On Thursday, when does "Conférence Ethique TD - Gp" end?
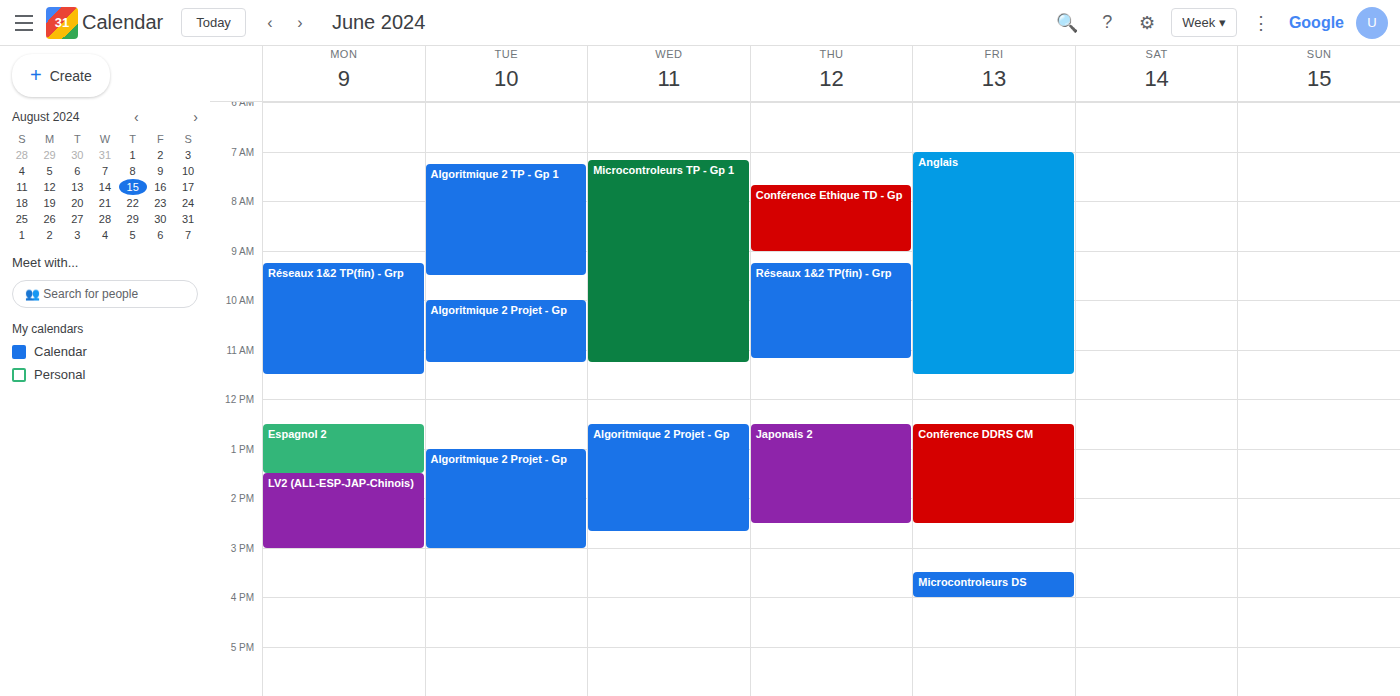
09:00